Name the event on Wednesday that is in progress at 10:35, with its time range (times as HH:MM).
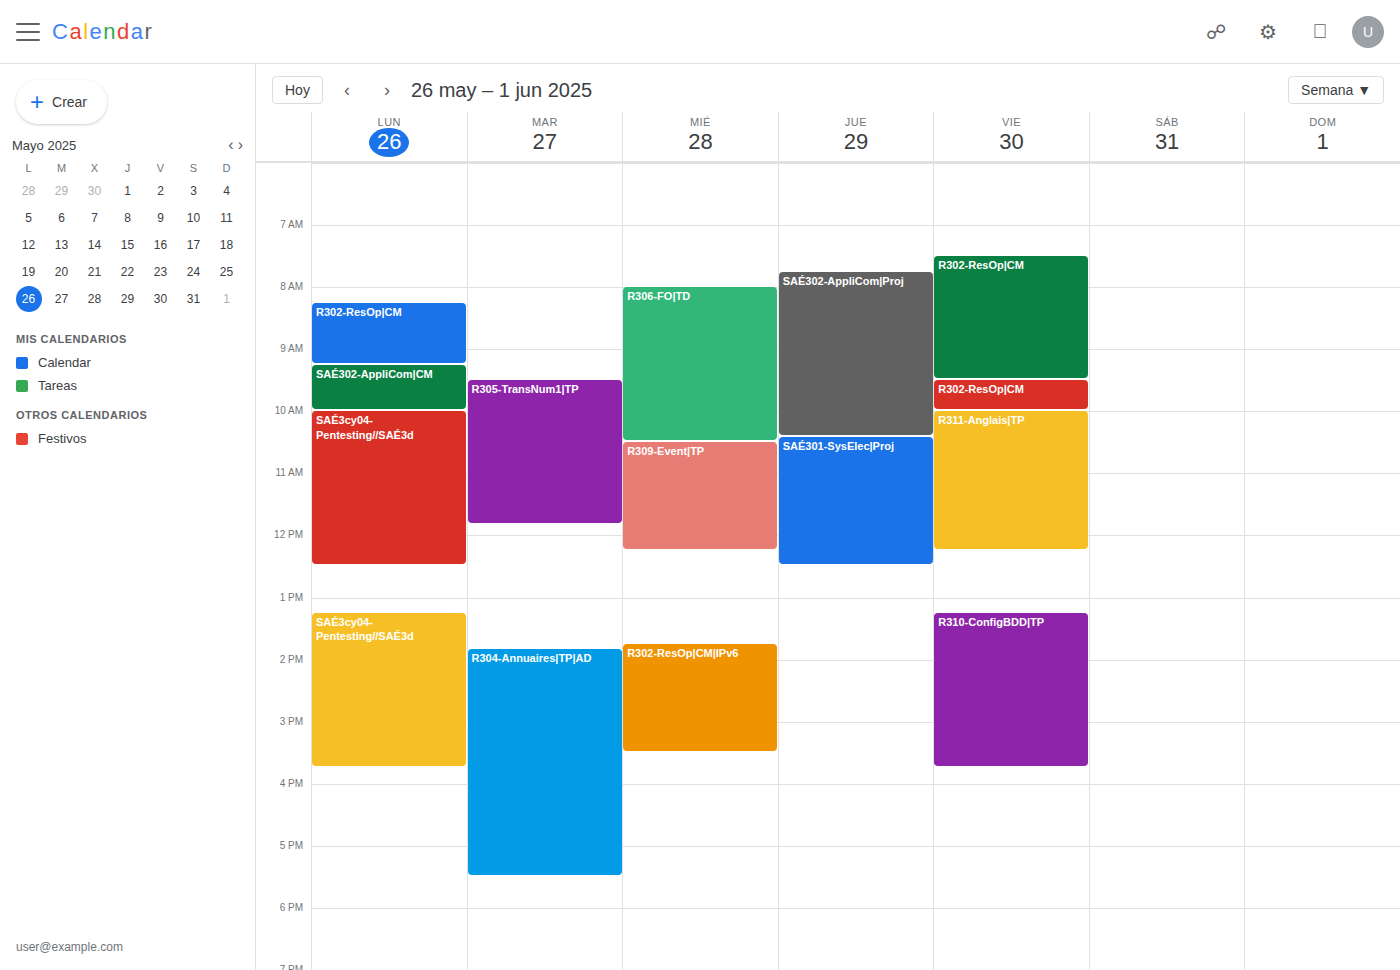
"R309-Event|TP", 10:30 to 12:15